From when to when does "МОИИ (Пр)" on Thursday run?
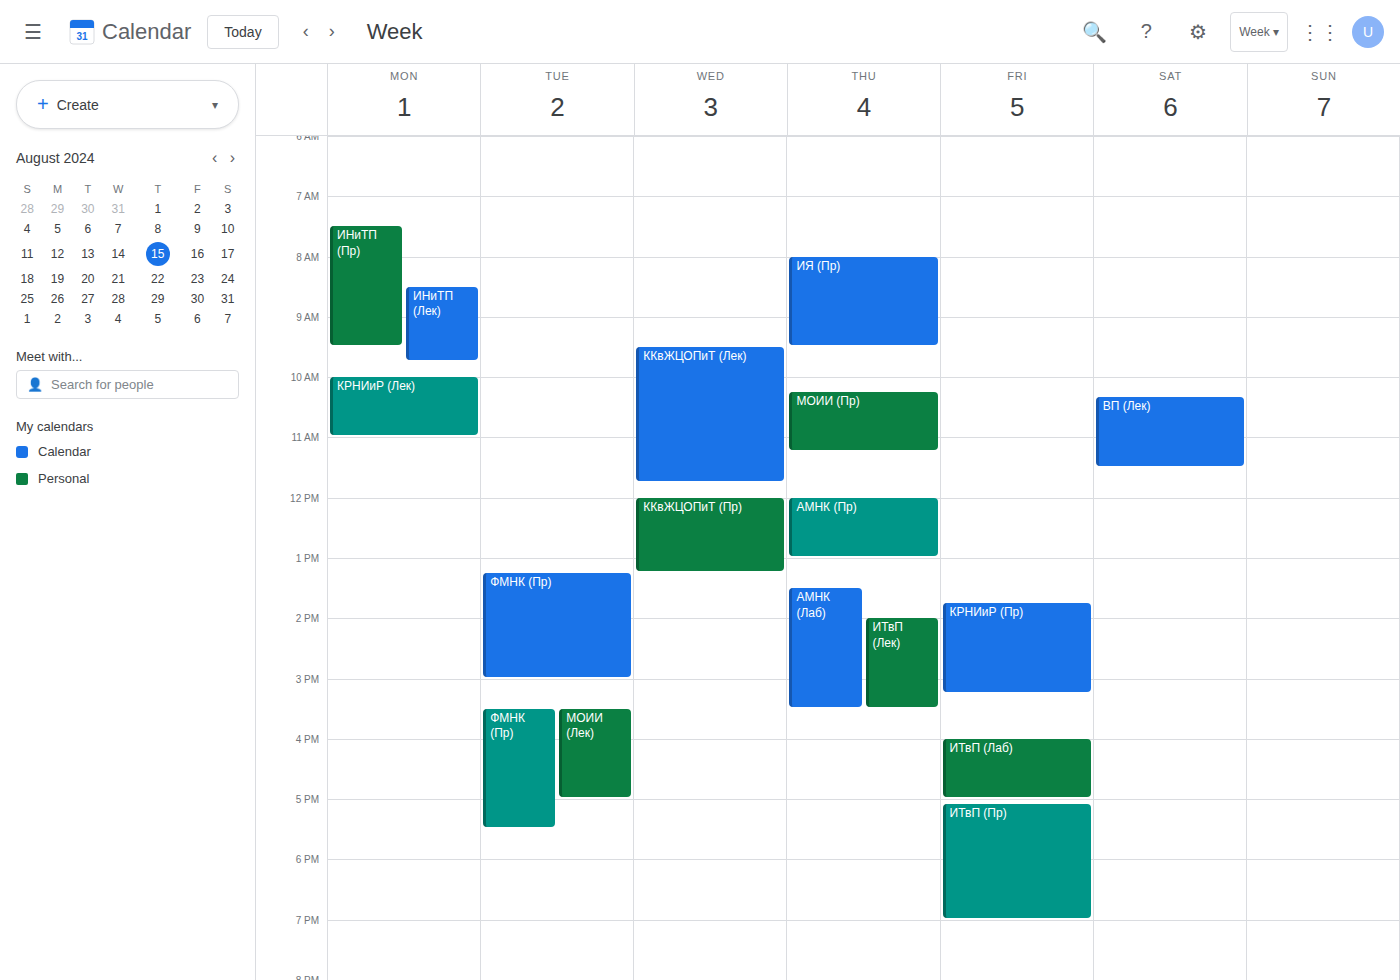
10:15 AM to 11:15 AM